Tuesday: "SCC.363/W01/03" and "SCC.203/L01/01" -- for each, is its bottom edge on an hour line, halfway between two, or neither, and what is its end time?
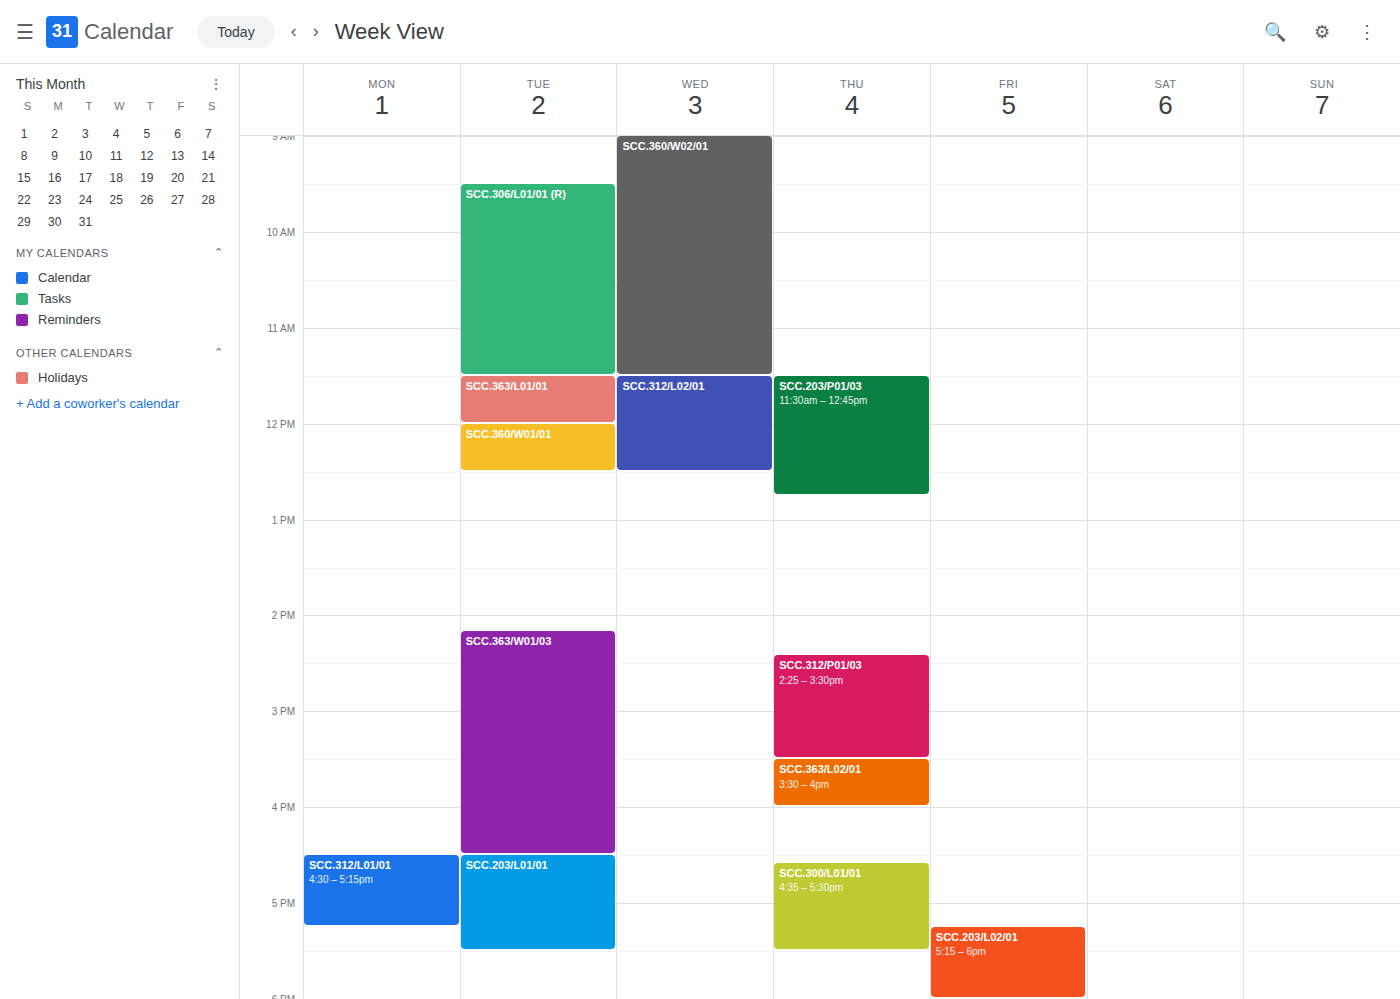
"SCC.363/W01/03": 4:30 PM, halfway between the 4 PM and 5 PM lines. "SCC.203/L01/01": 5:30 PM, halfway between the 5 PM and 6 PM lines.